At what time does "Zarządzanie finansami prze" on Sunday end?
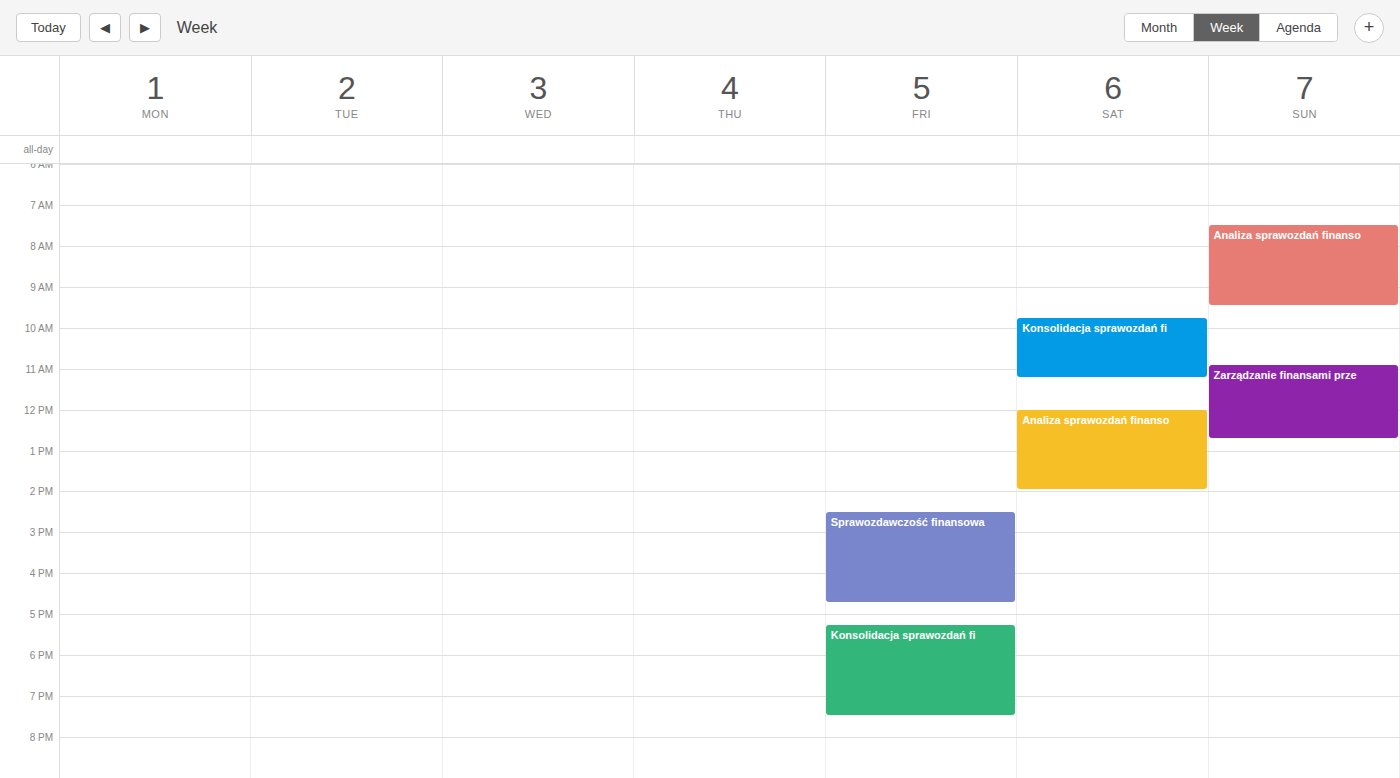
12:45 PM